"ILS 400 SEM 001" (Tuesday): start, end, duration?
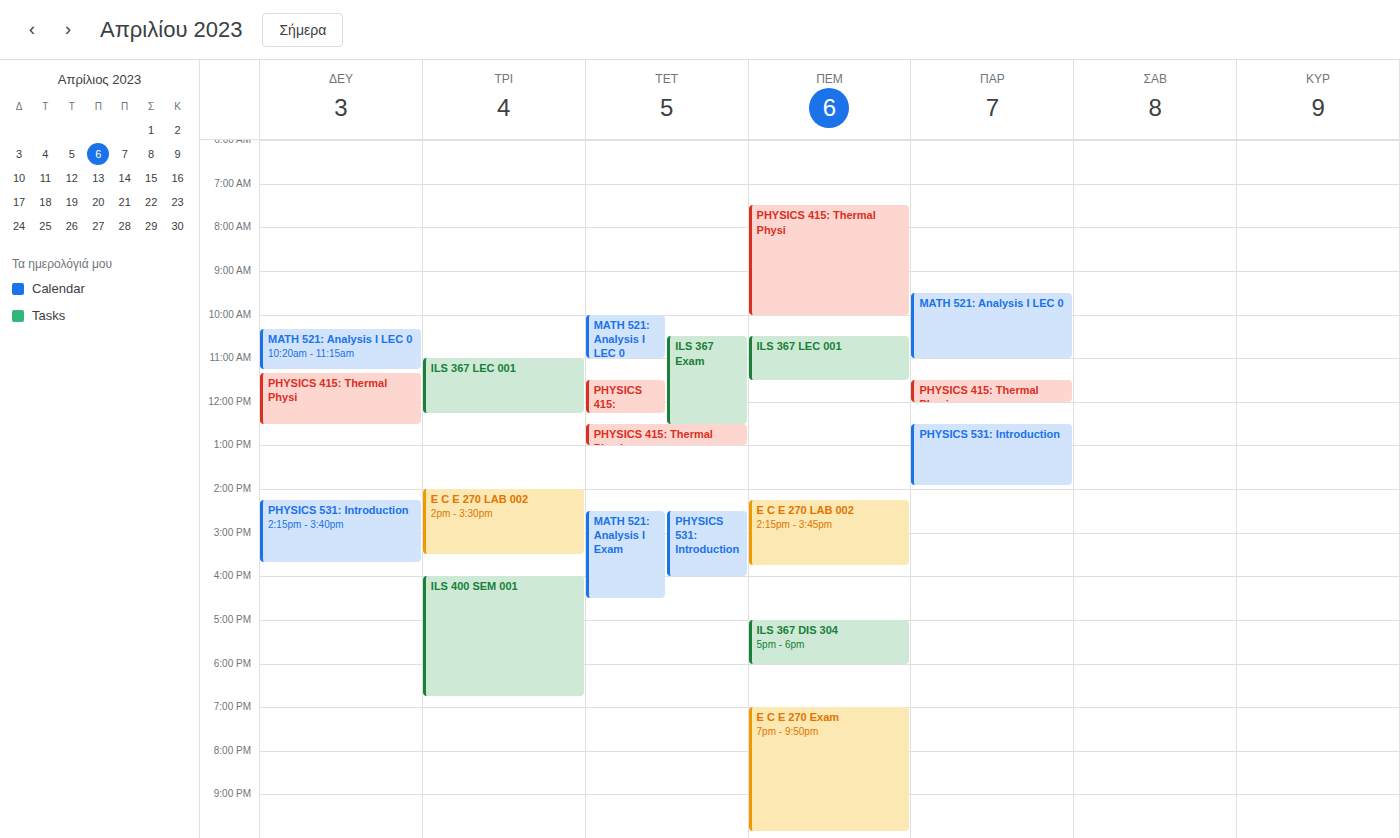
4:00 PM to 6:45 PM, 2 hours 45 minutes